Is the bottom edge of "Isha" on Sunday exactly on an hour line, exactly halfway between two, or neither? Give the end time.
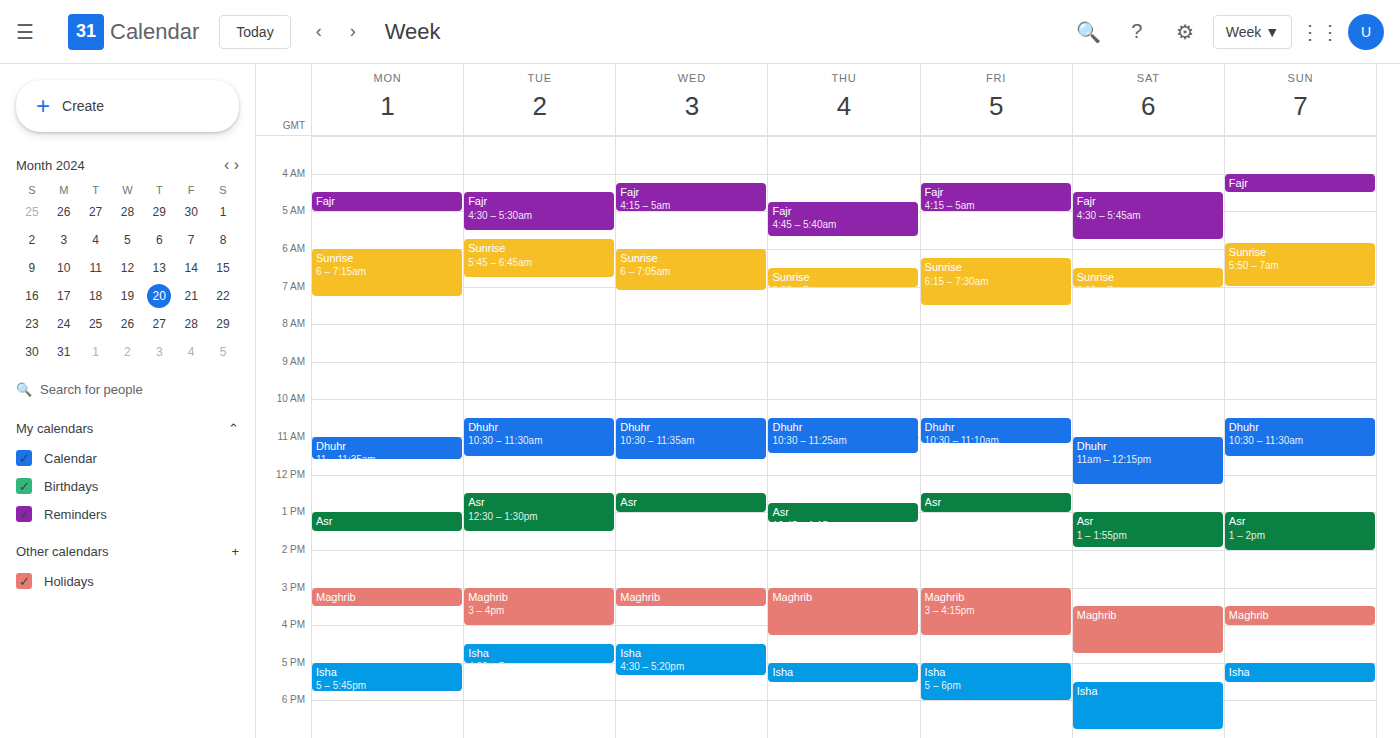
5:30 PM -- halfway between the 5 PM and 6 PM lines.